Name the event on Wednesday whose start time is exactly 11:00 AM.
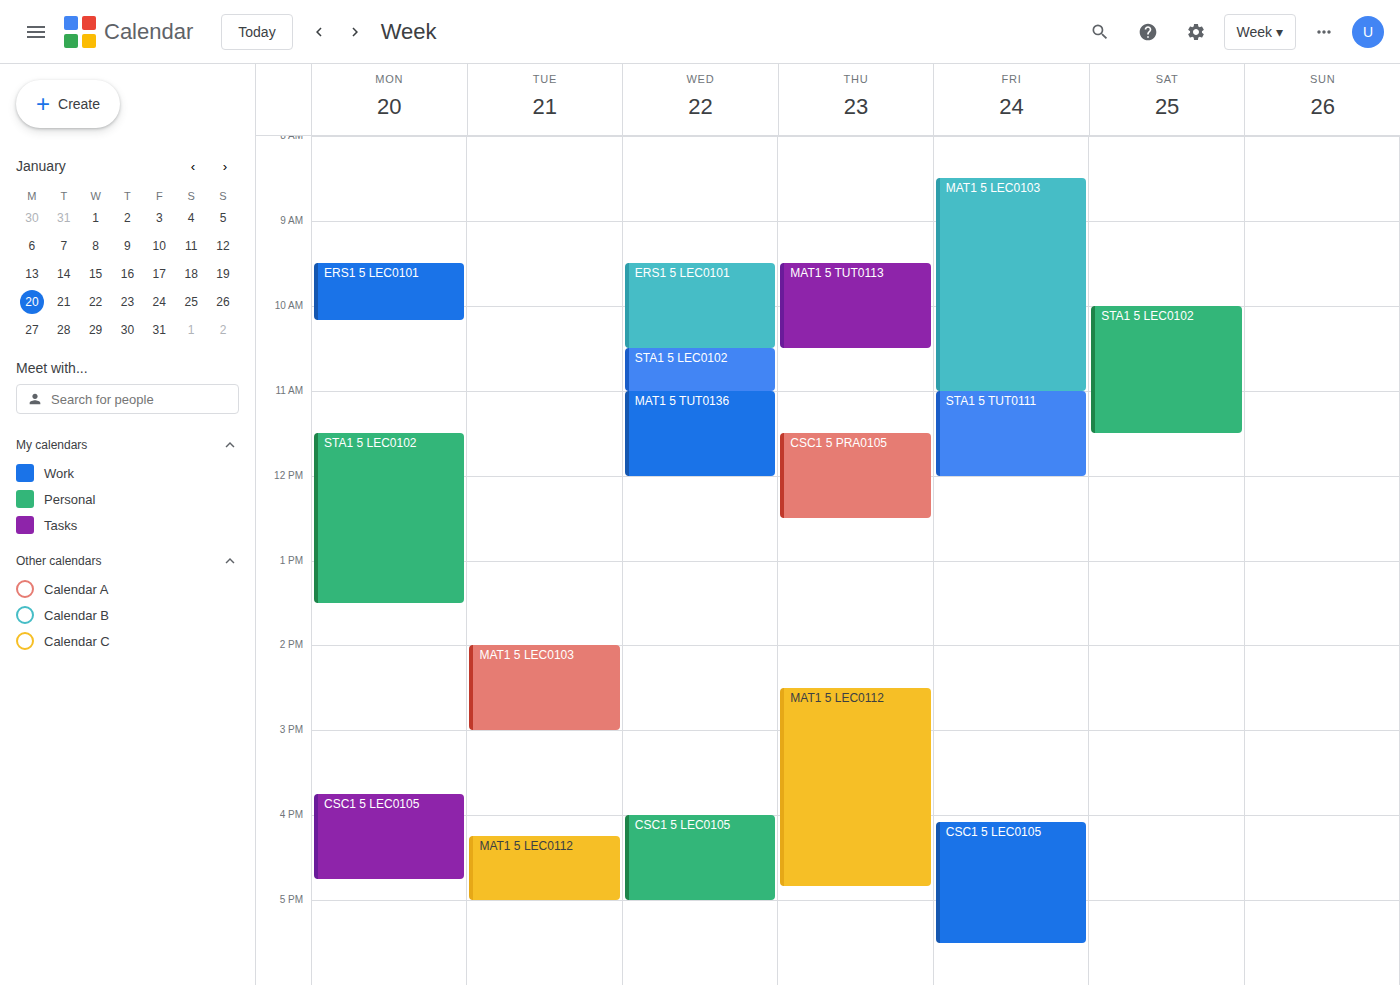
"MAT1 5 TUT0136"